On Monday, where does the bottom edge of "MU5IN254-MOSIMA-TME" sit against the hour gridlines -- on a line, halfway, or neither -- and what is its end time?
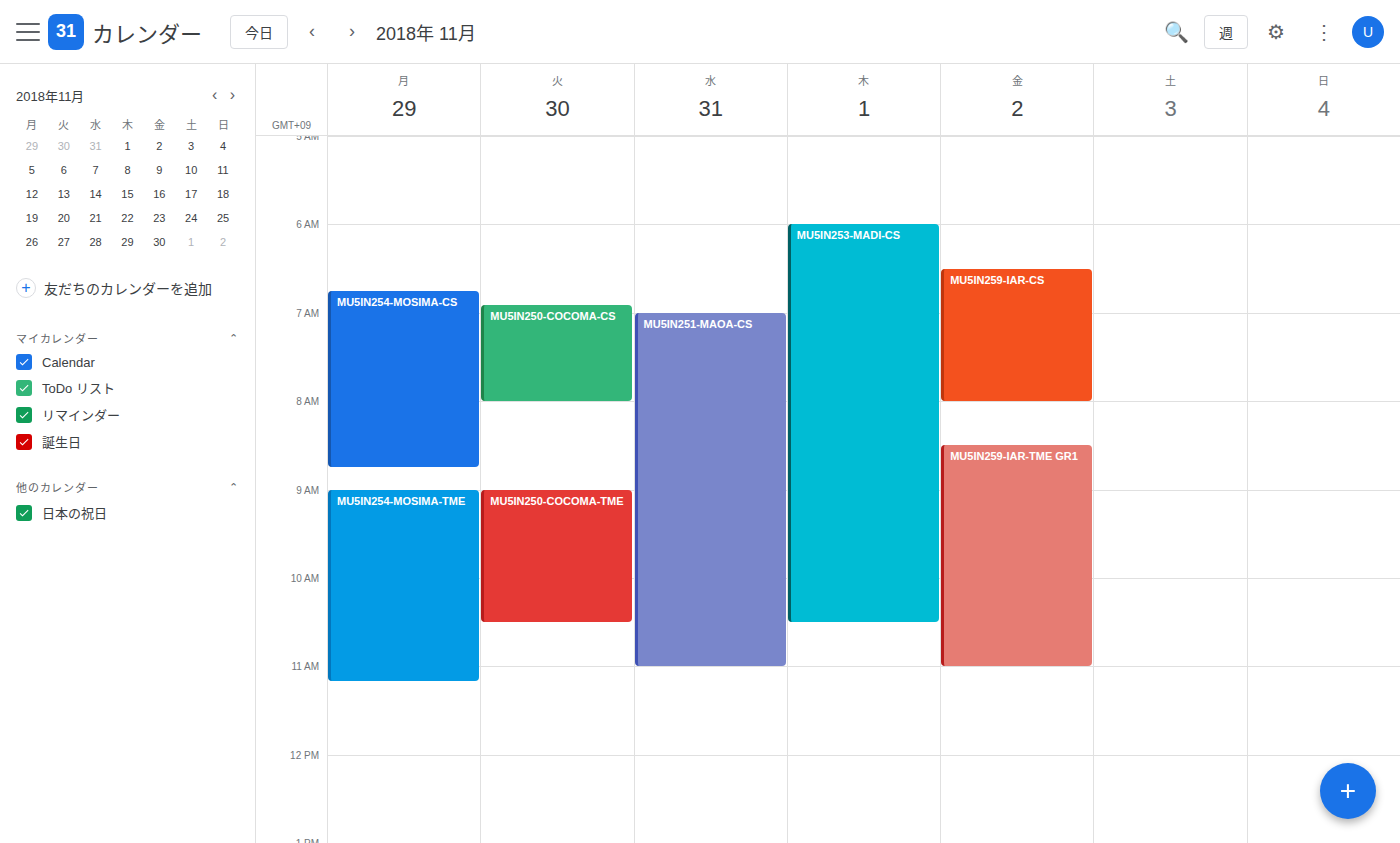
11:10 AM -- neither: 10 minutes below the 11 AM line and 50 minutes above the 12 PM line.